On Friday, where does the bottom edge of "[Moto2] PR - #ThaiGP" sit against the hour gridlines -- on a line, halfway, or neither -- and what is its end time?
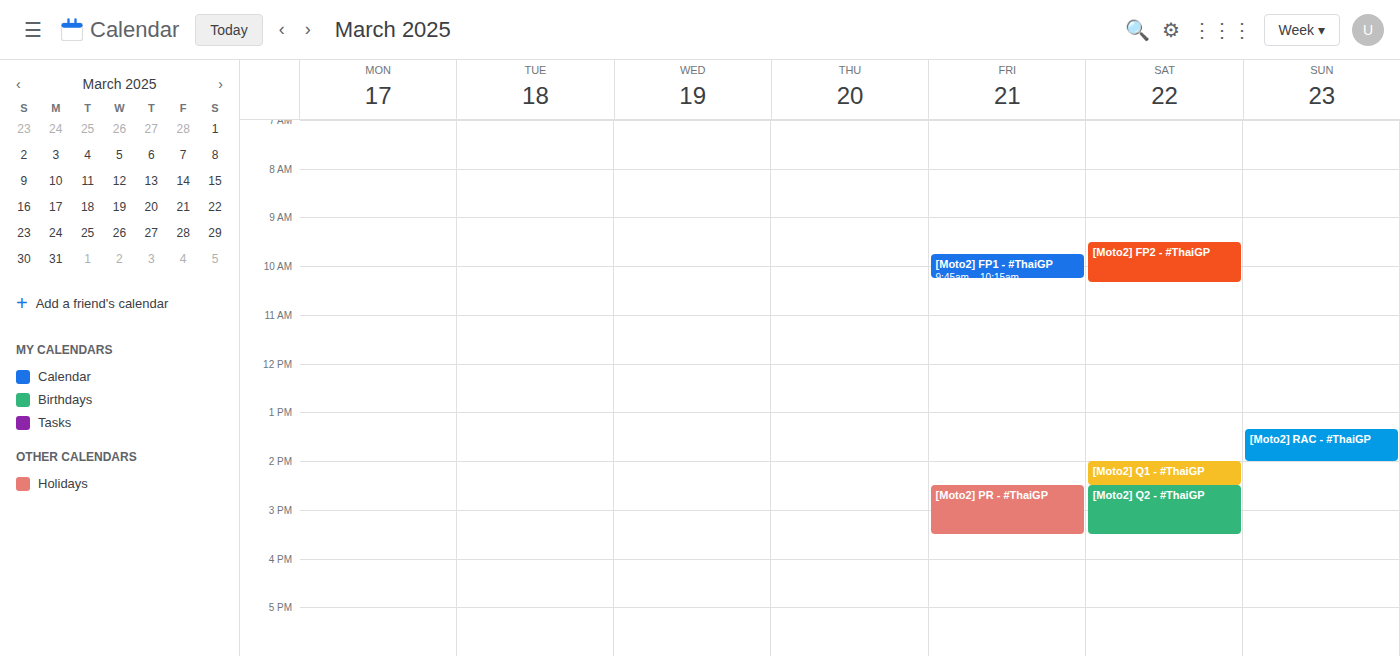
3:30 PM -- halfway between the 3 PM and 4 PM lines.